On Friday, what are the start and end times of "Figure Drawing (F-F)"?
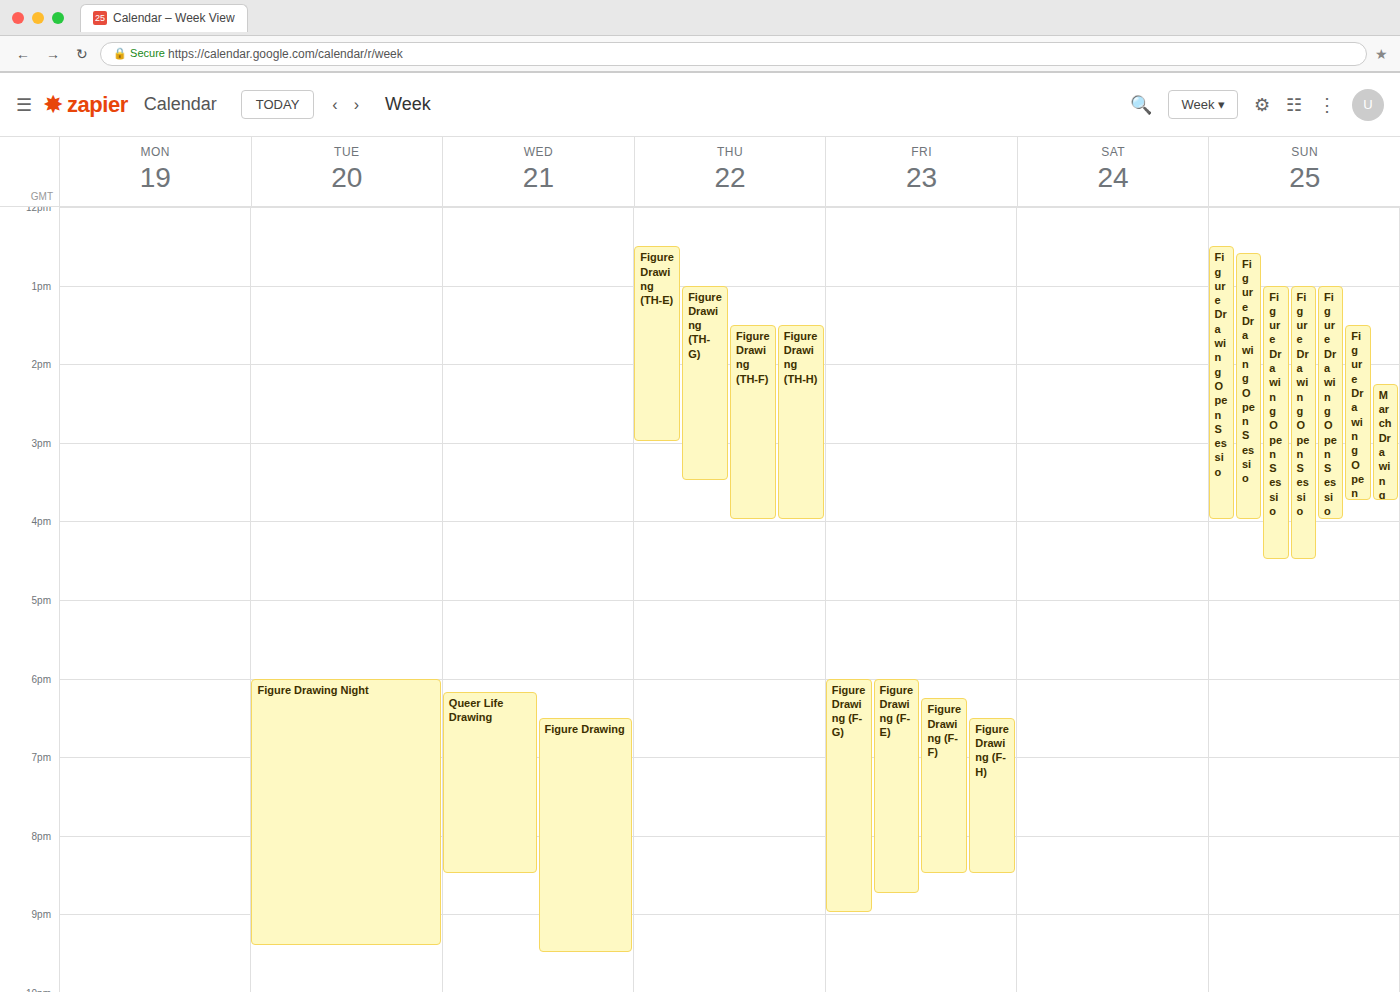
6:15 PM to 8:30 PM